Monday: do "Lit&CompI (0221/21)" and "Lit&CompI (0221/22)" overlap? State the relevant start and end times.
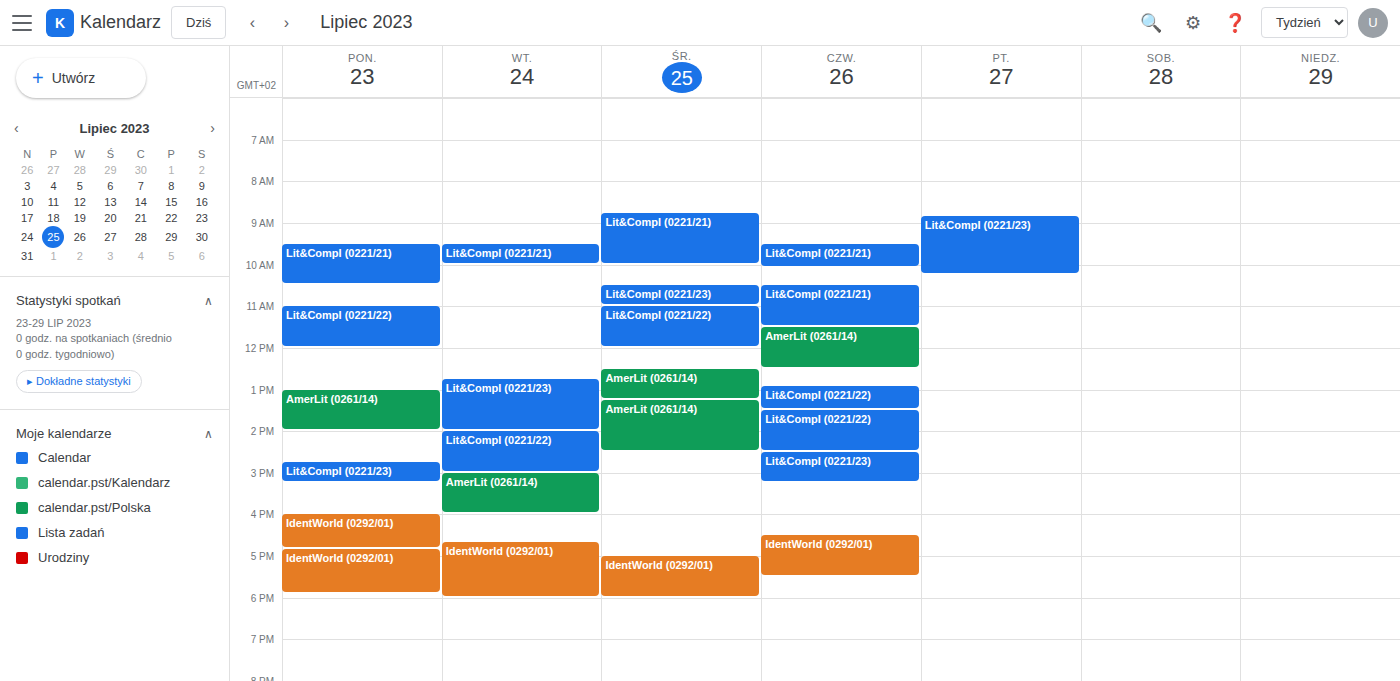
"Lit&CompI (0221/21)" ends at 10:30 AM and "Lit&CompI (0221/22)" starts at 11:00 AM -- no overlap.